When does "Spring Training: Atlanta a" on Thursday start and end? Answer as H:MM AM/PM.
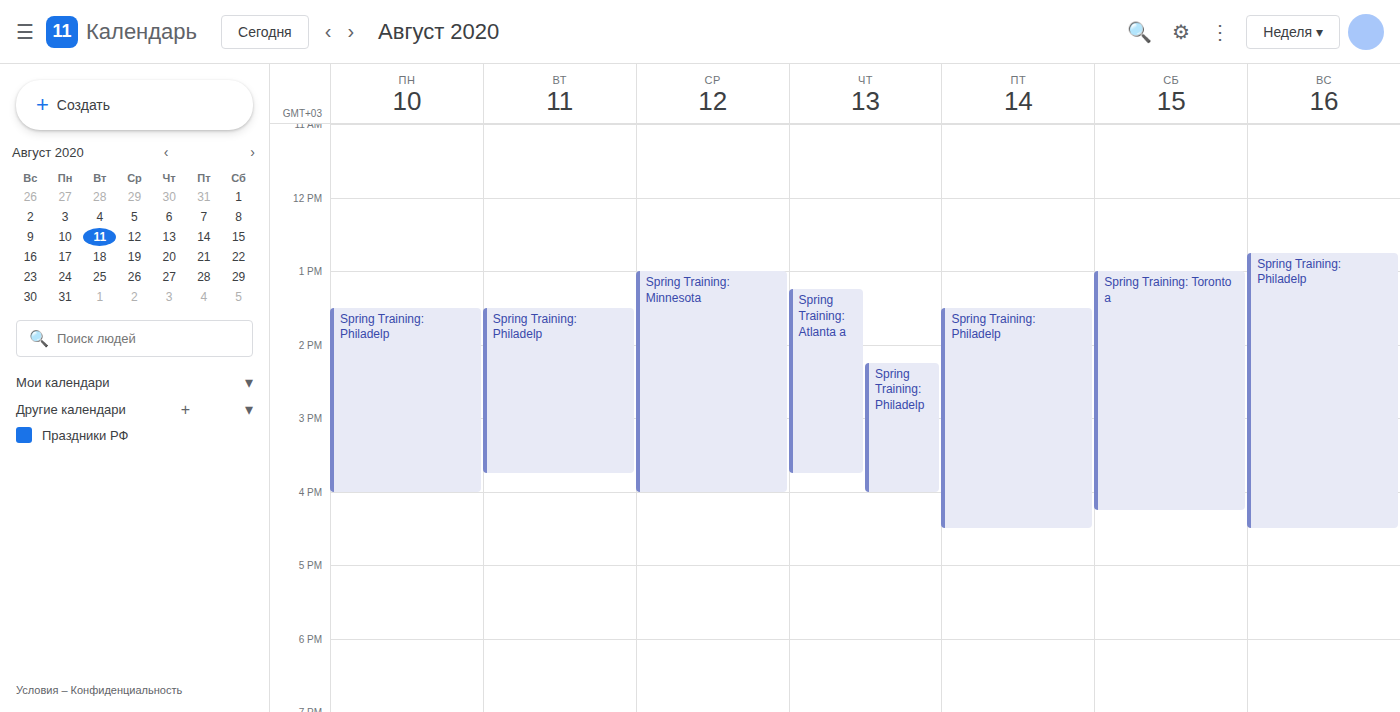
1:15 PM to 3:45 PM